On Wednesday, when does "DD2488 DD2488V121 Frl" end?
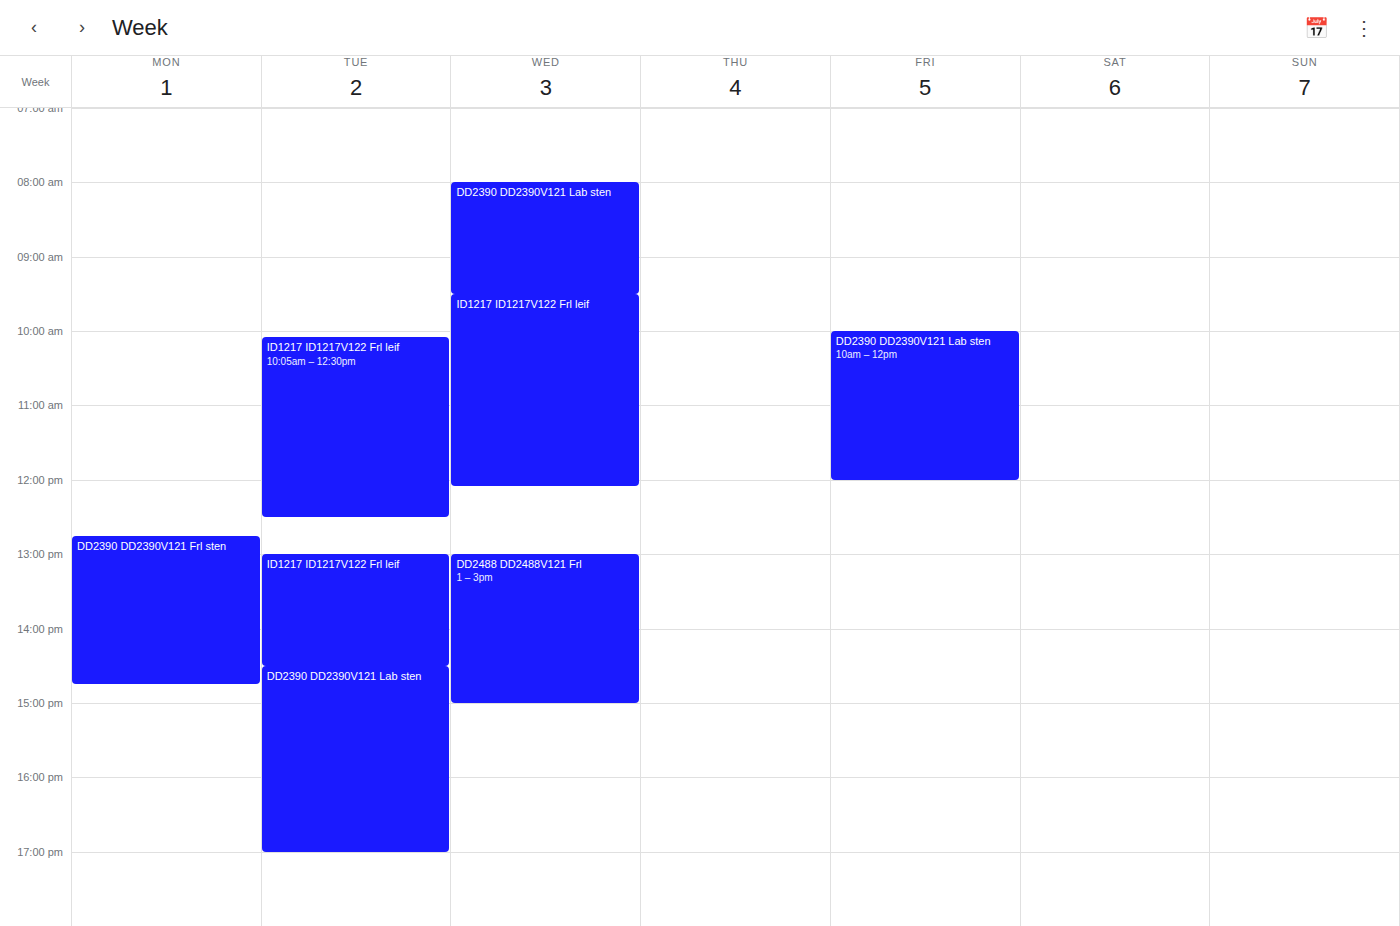
3:00 PM